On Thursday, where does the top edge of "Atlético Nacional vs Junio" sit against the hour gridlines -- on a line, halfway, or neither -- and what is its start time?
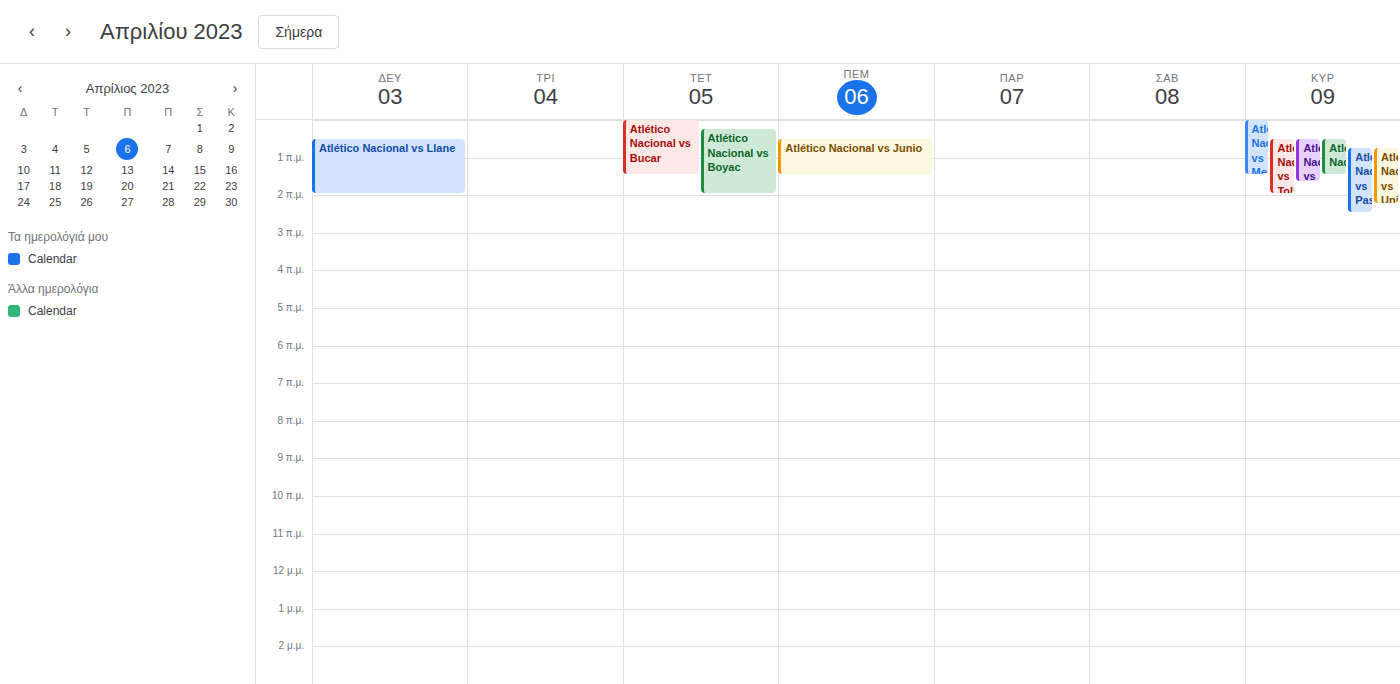
12:30 AM -- halfway between the 12 AM and 1 AM lines.